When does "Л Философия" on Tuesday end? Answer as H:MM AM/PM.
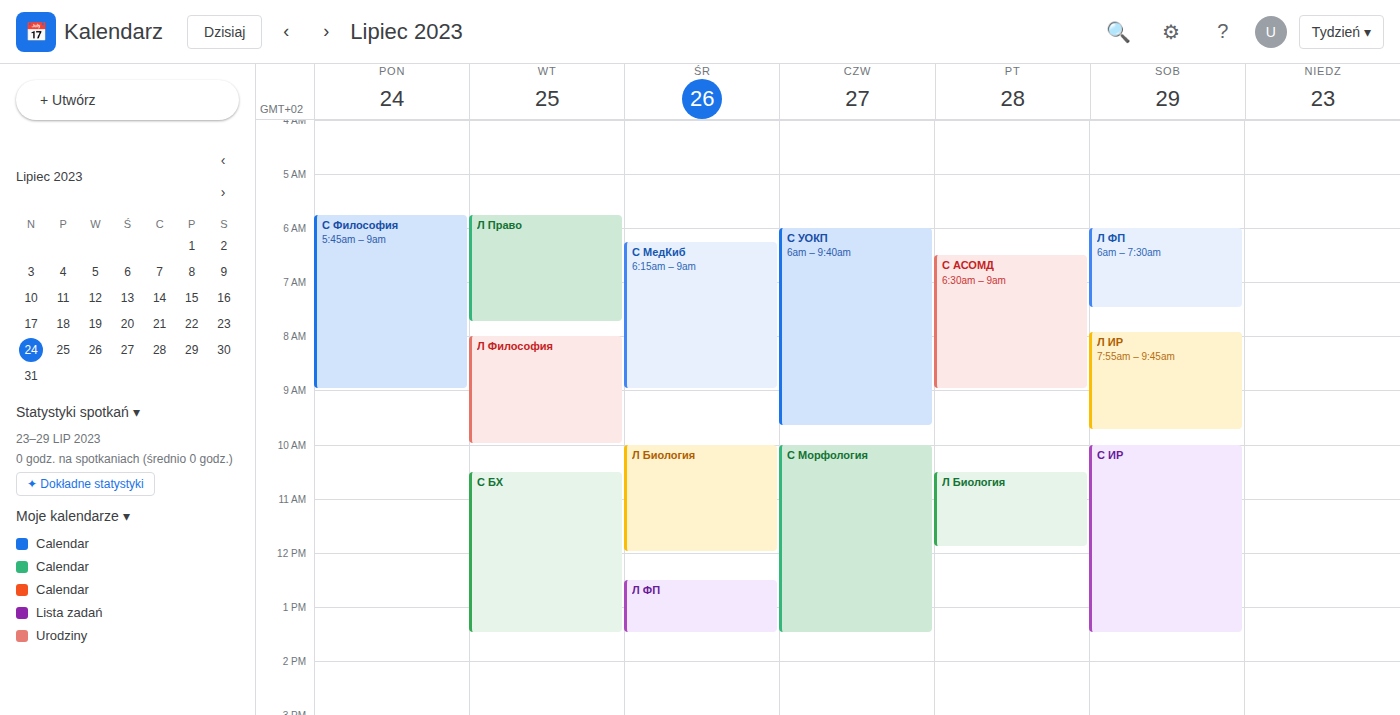
10:00 AM